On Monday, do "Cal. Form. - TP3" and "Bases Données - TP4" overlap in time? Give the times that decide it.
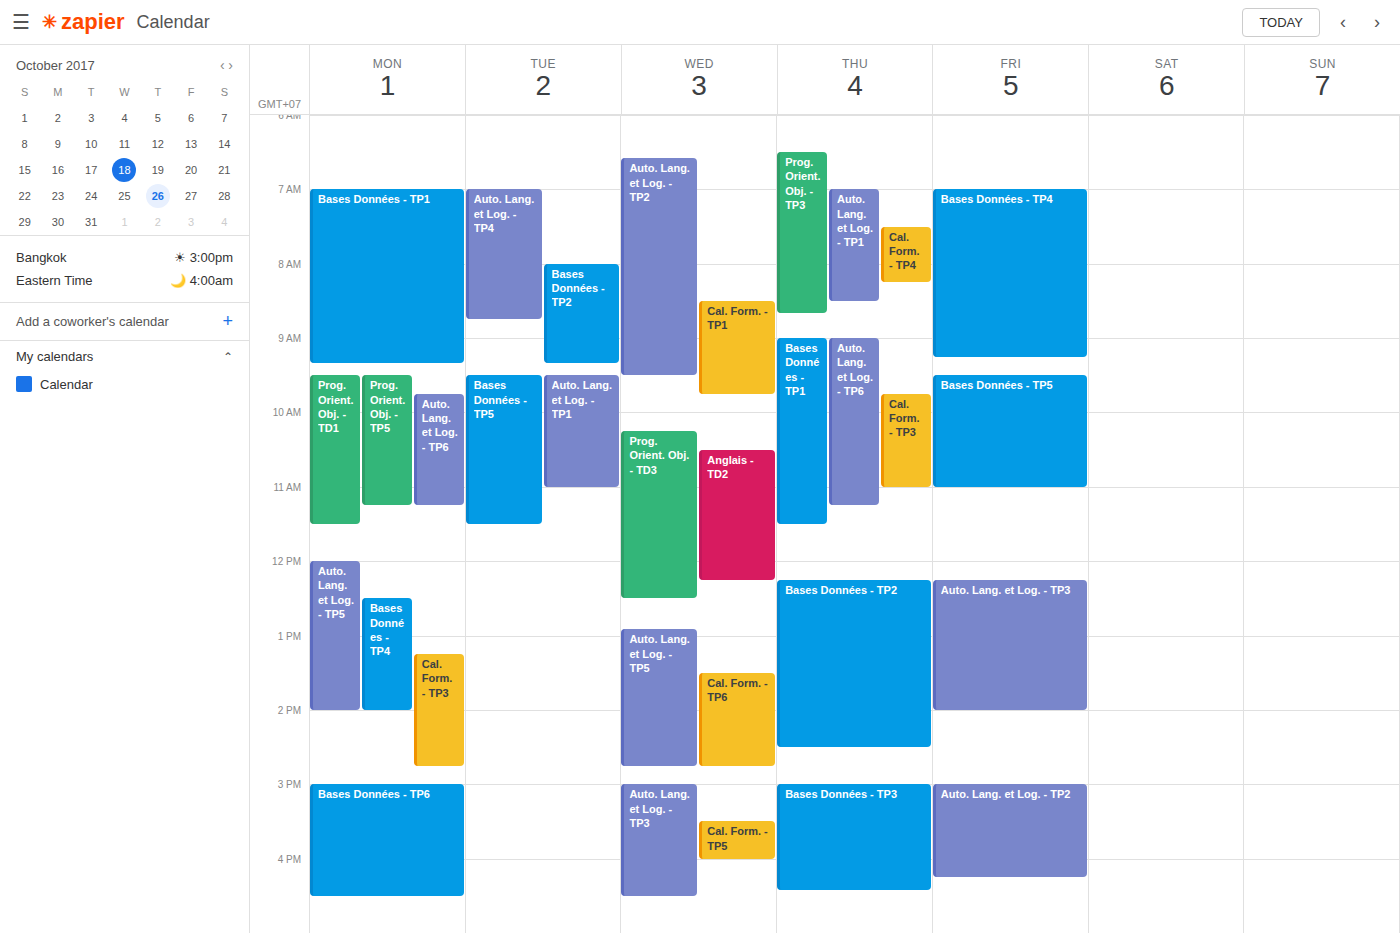
"Cal. Form. - TP3" starts at 13:15, before "Bases Données - TP4" ends at 14:00 -- they overlap.